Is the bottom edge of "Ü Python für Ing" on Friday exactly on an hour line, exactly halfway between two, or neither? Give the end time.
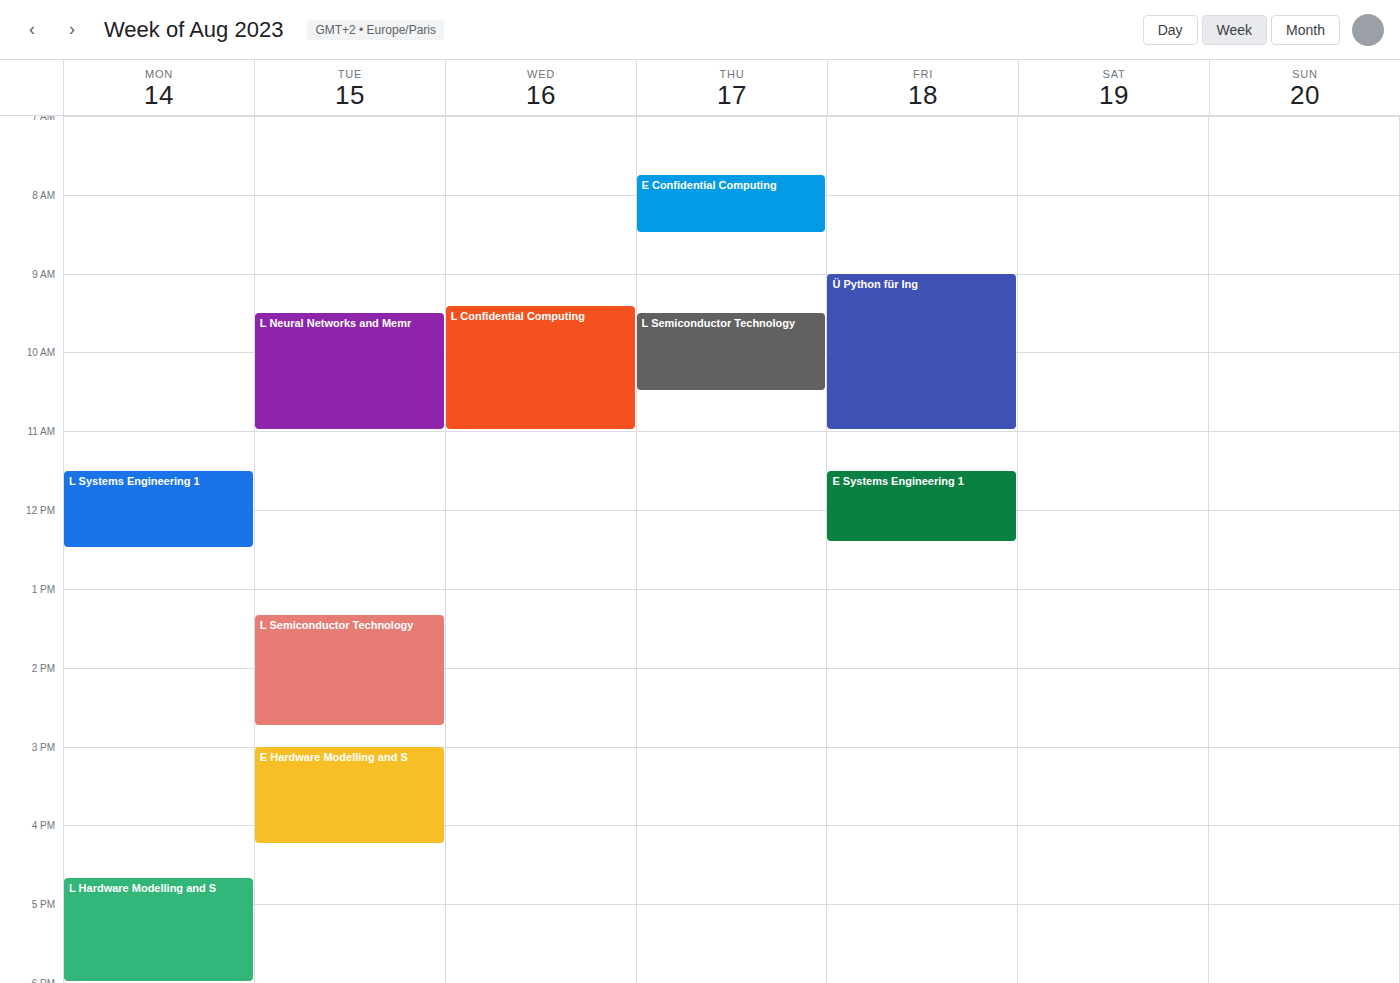
11:00 AM -- exactly on the 11 AM line.